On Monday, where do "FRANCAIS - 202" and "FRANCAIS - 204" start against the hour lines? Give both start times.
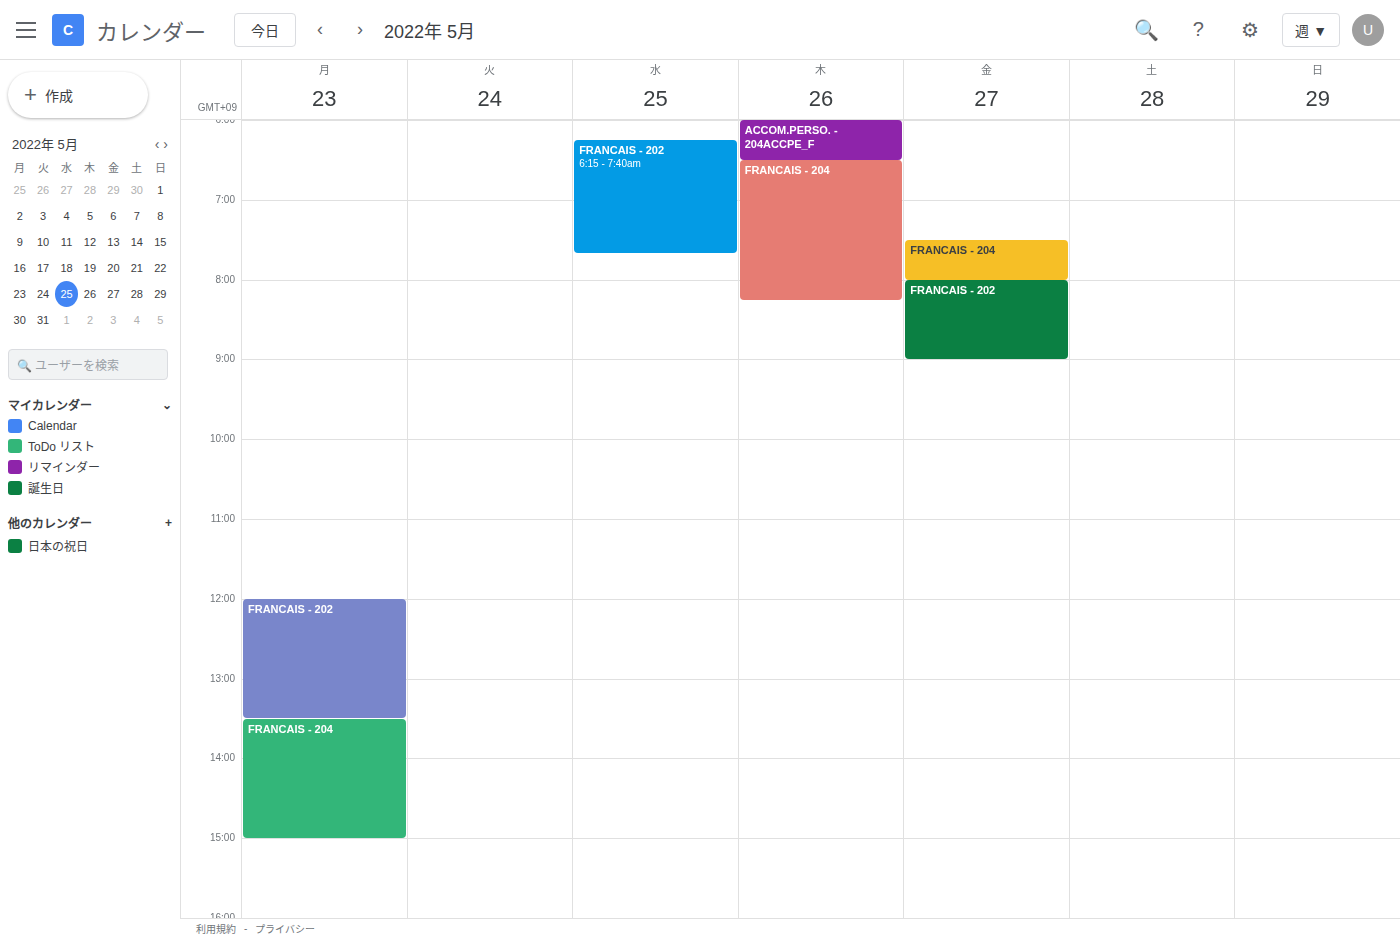
"FRANCAIS - 202": 12:00 PM, exactly on the 12 PM line. "FRANCAIS - 204": 1:30 PM, halfway between the 1 PM and 2 PM lines.